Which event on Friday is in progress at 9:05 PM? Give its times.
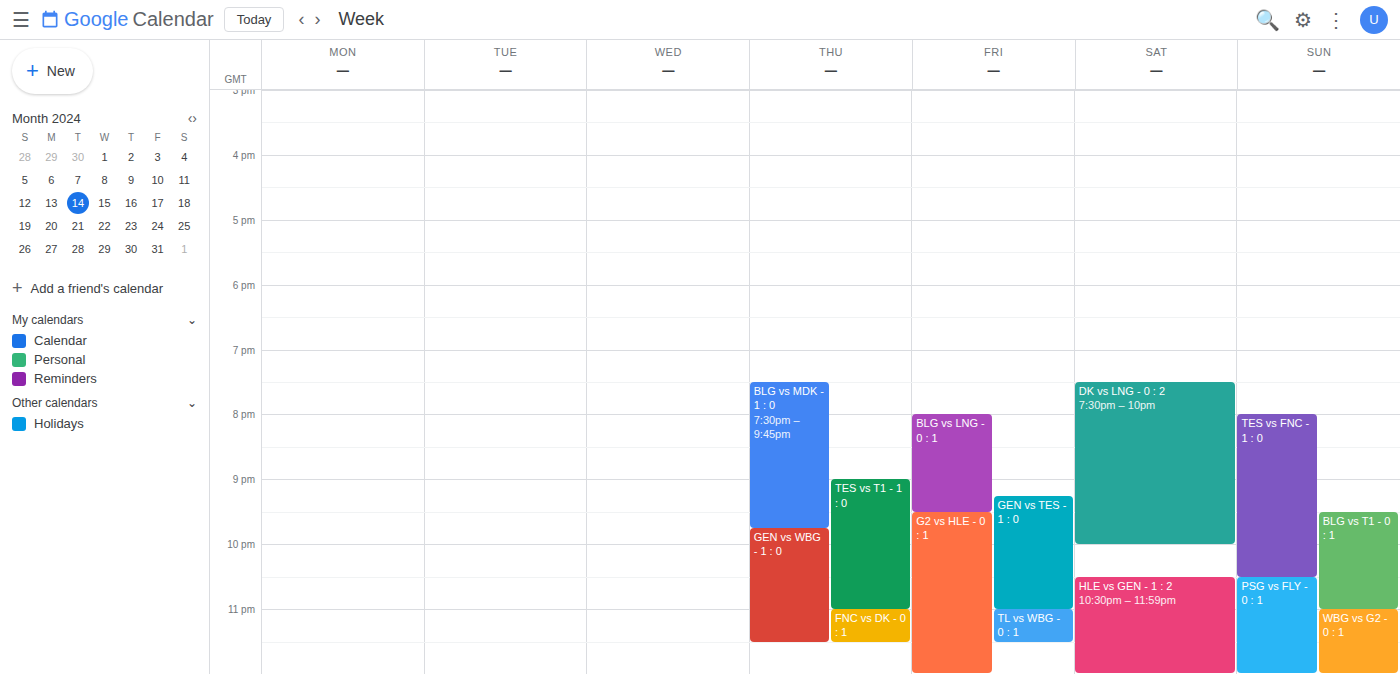
"BLG vs LNG - 0 : 1", 8:00 PM to 9:30 PM